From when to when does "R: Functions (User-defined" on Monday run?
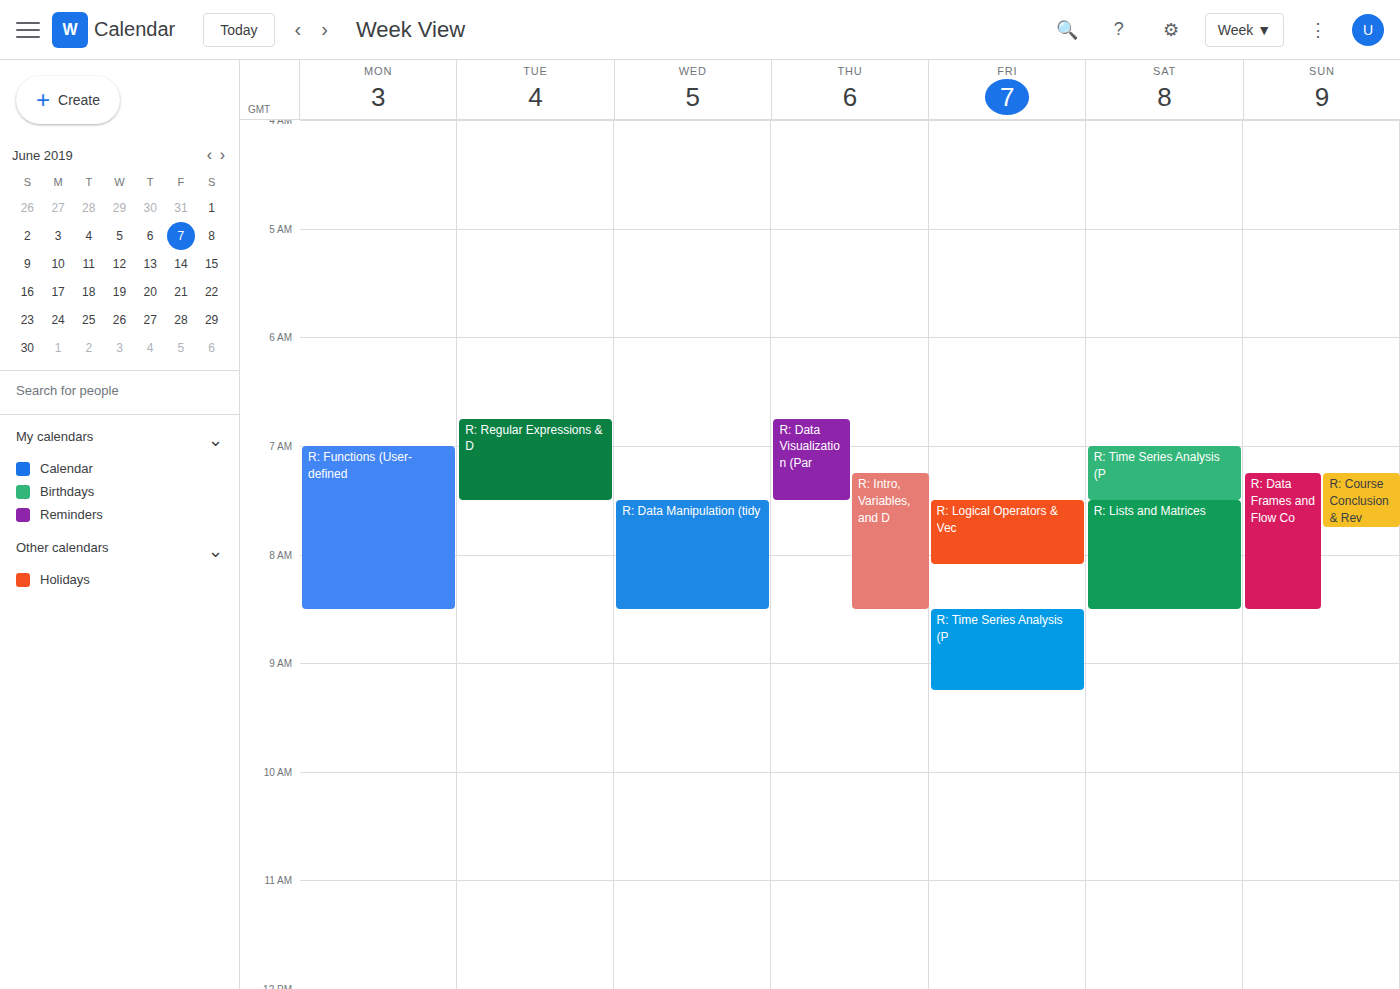
7:00 AM to 8:30 AM